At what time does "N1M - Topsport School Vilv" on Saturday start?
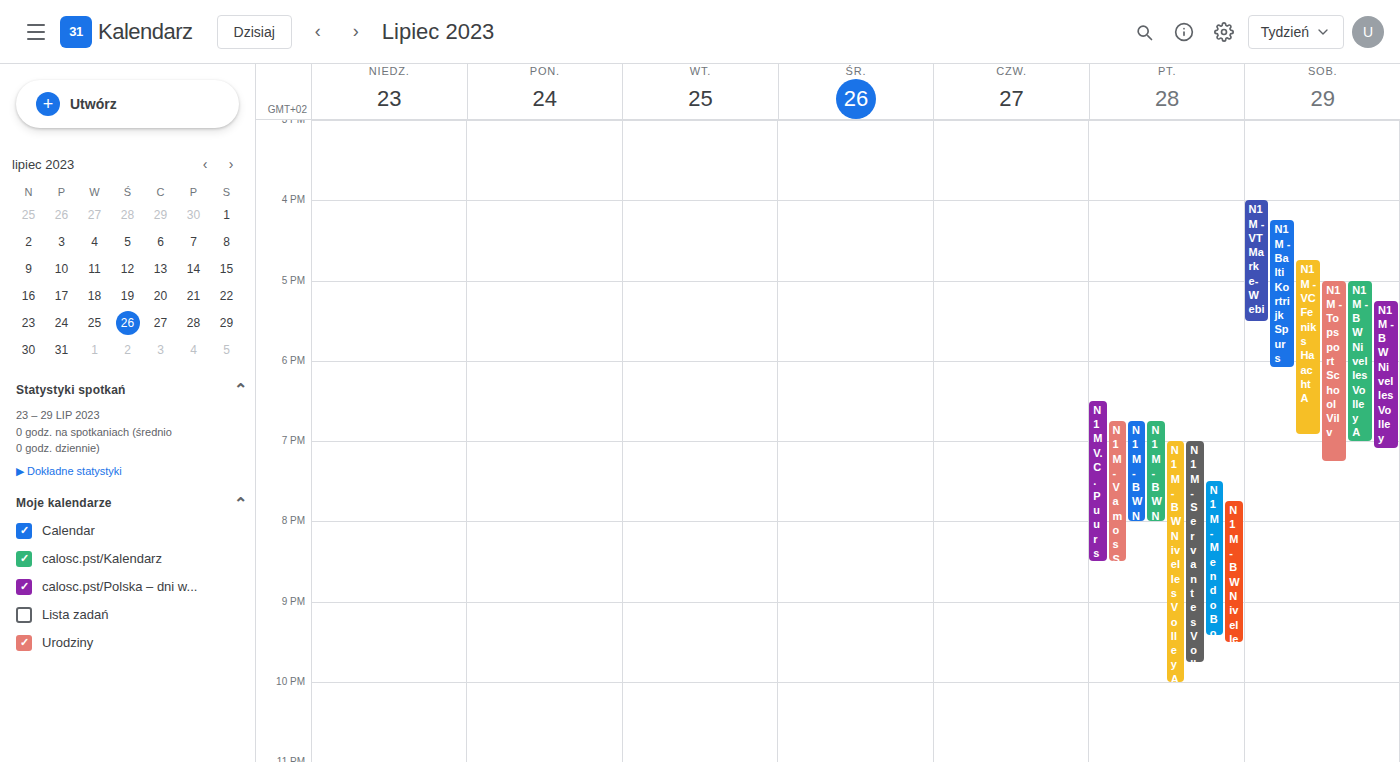
5:00 PM